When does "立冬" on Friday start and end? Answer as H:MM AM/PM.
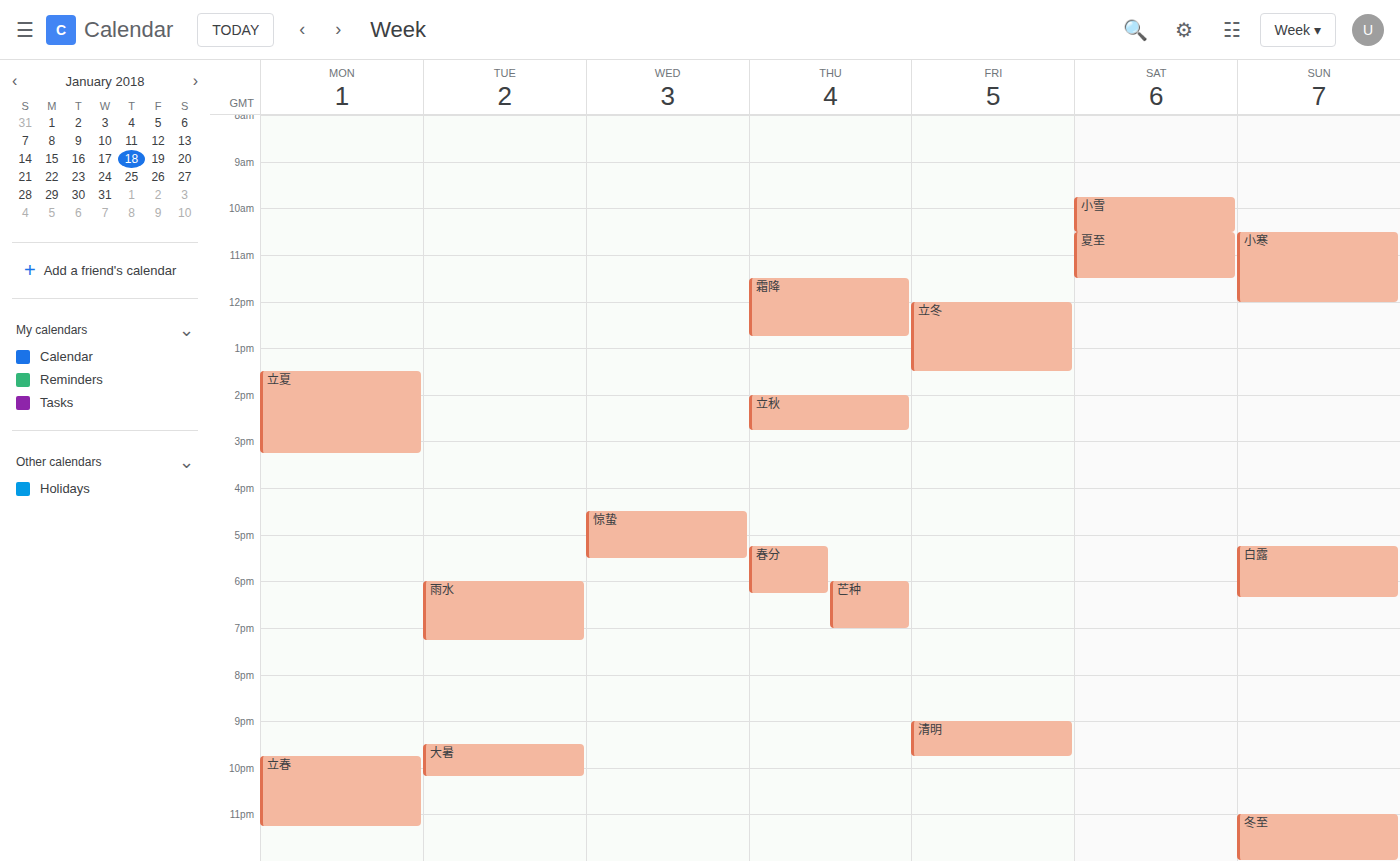
12:00 PM to 1:30 PM